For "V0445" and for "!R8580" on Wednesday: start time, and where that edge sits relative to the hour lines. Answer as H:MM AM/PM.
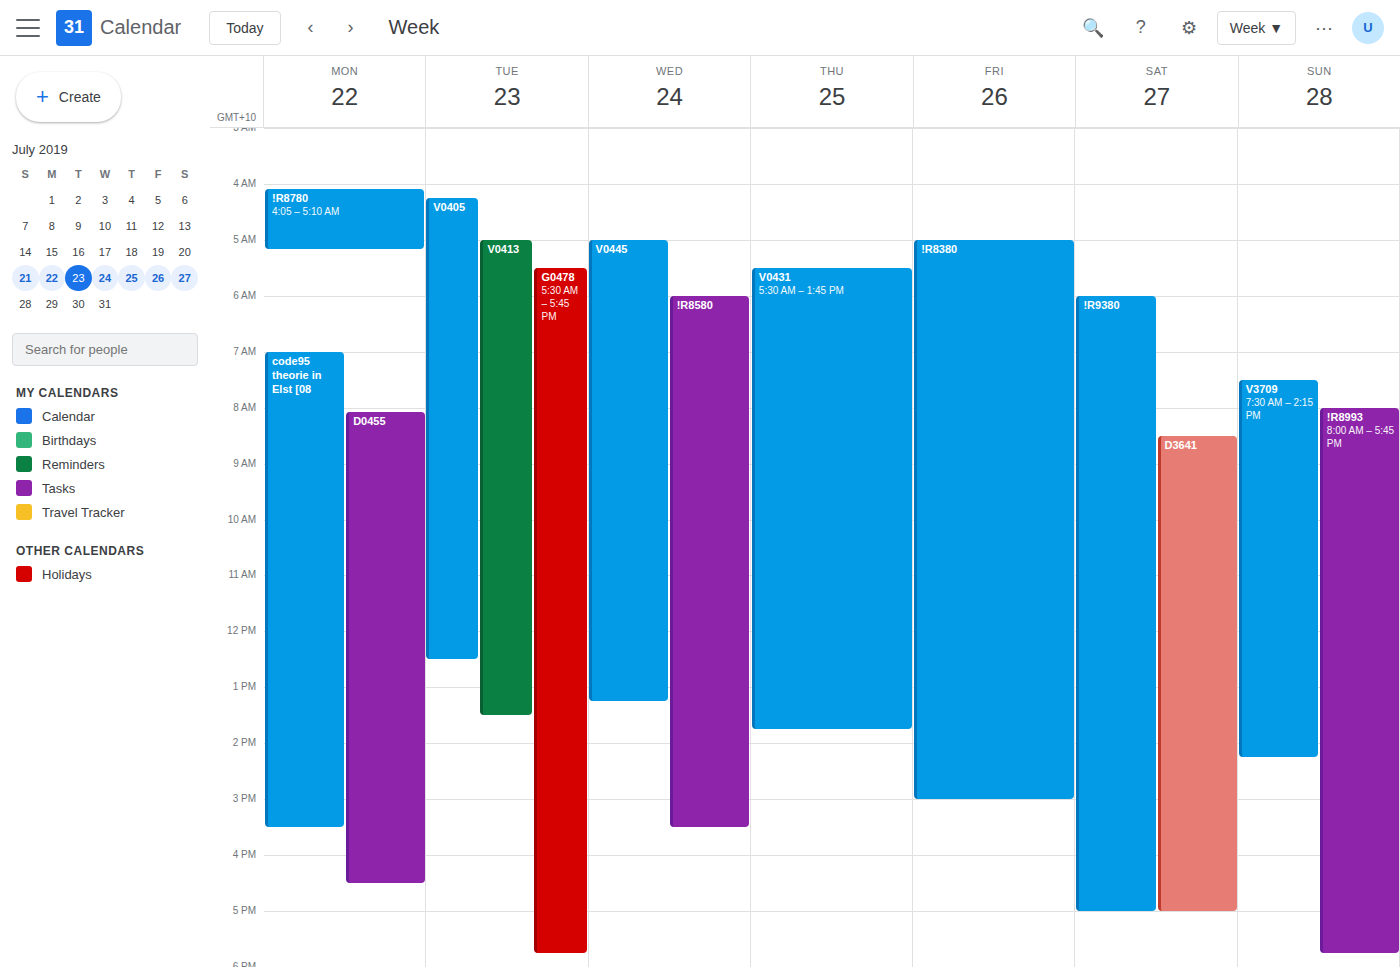
"V0445": 5:00 AM, exactly on the 5 AM line. "!R8580": 6:00 AM, exactly on the 6 AM line.